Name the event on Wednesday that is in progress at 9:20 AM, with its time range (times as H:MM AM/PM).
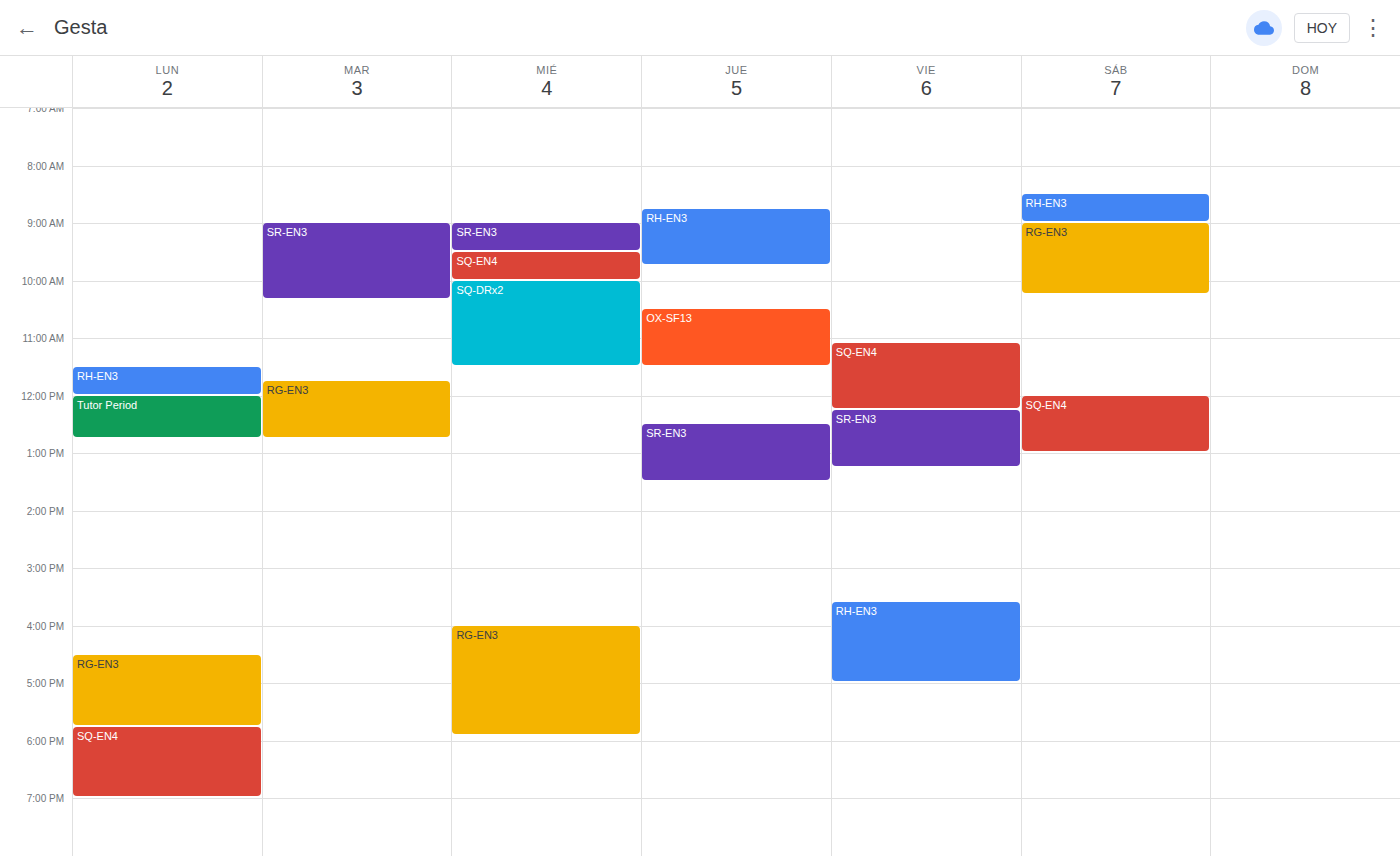
"SR-EN3", 9:00 AM to 9:30 AM